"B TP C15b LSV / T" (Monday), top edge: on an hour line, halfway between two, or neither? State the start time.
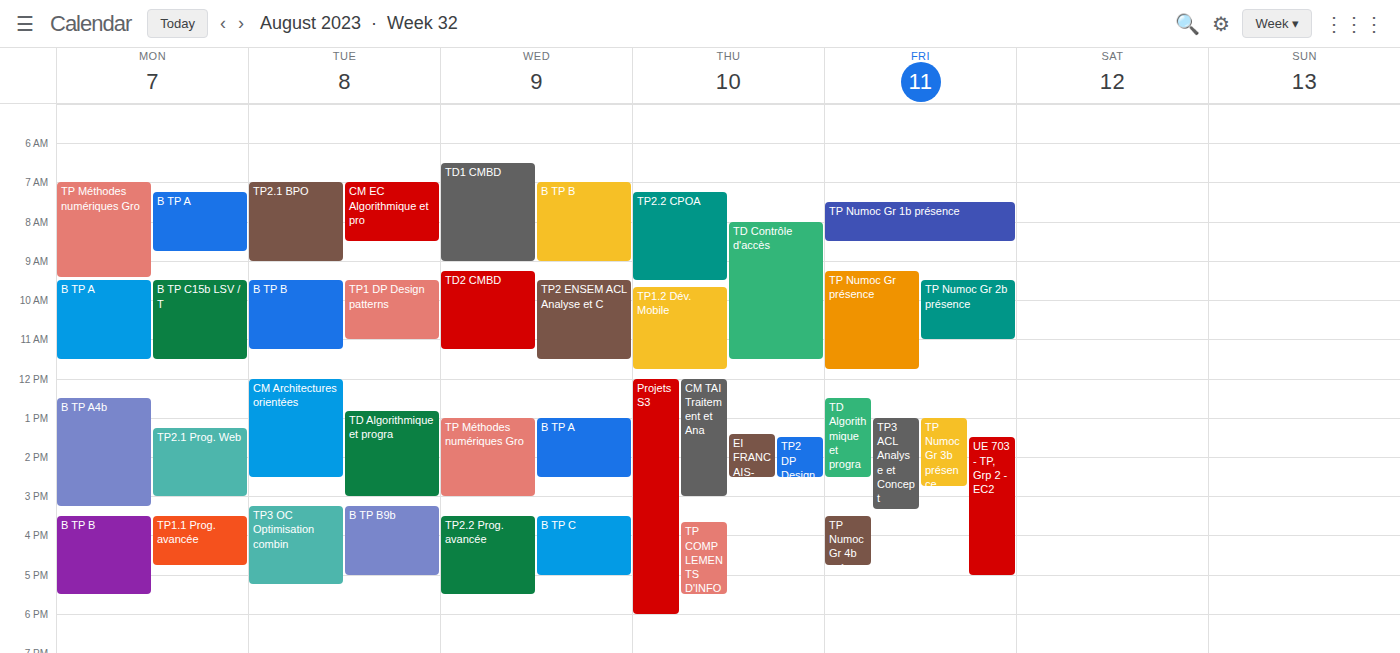
09:30 -- halfway between the 09:00 and 10:00 lines.